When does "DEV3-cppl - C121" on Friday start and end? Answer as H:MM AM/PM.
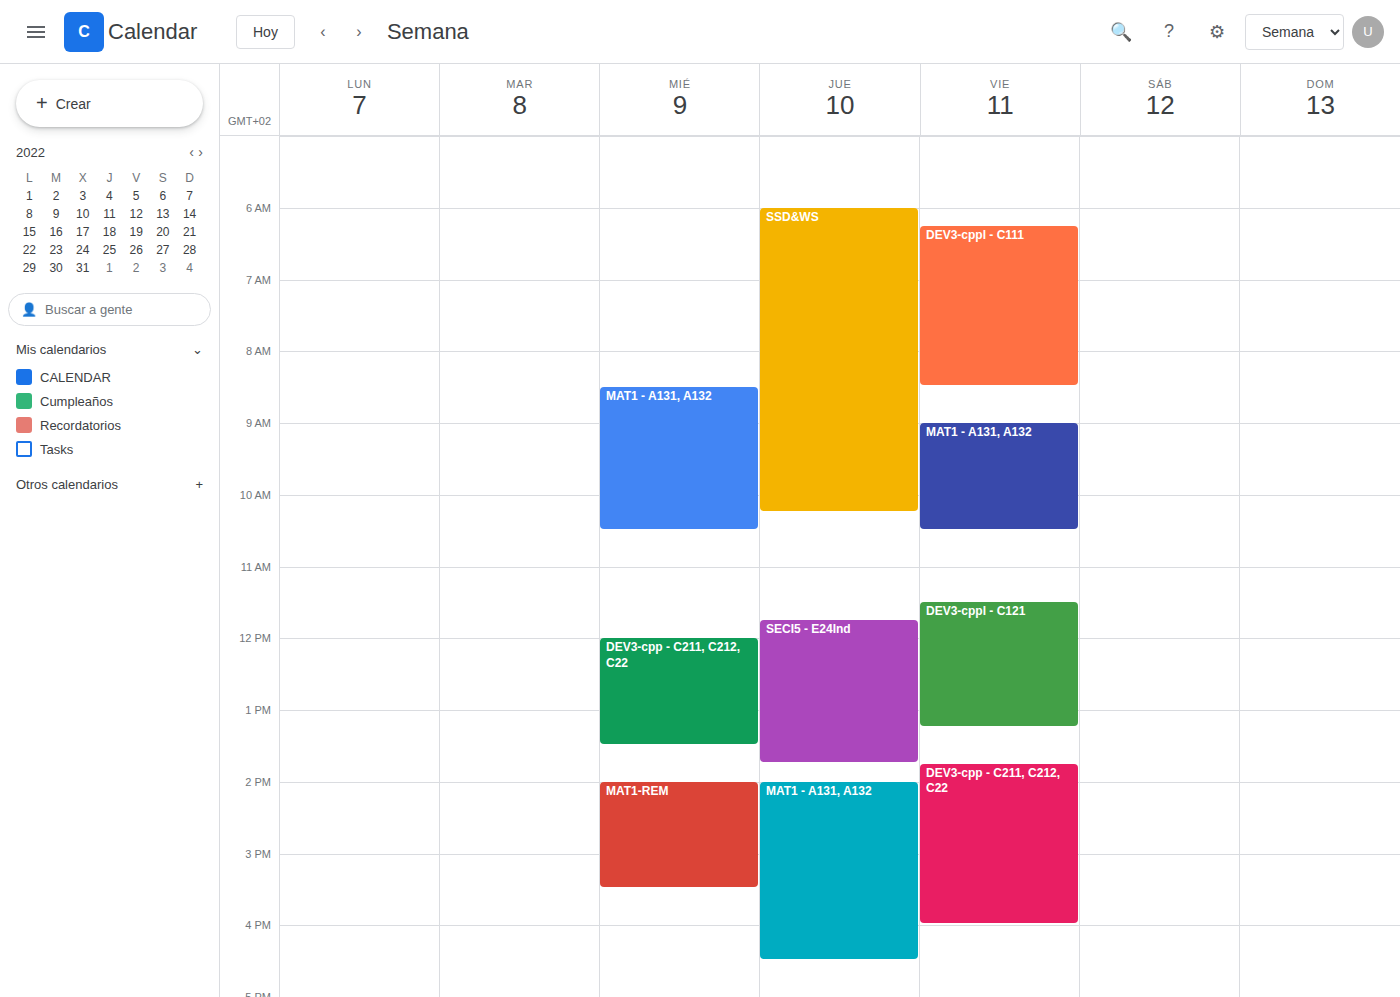
11:30 AM to 1:15 PM